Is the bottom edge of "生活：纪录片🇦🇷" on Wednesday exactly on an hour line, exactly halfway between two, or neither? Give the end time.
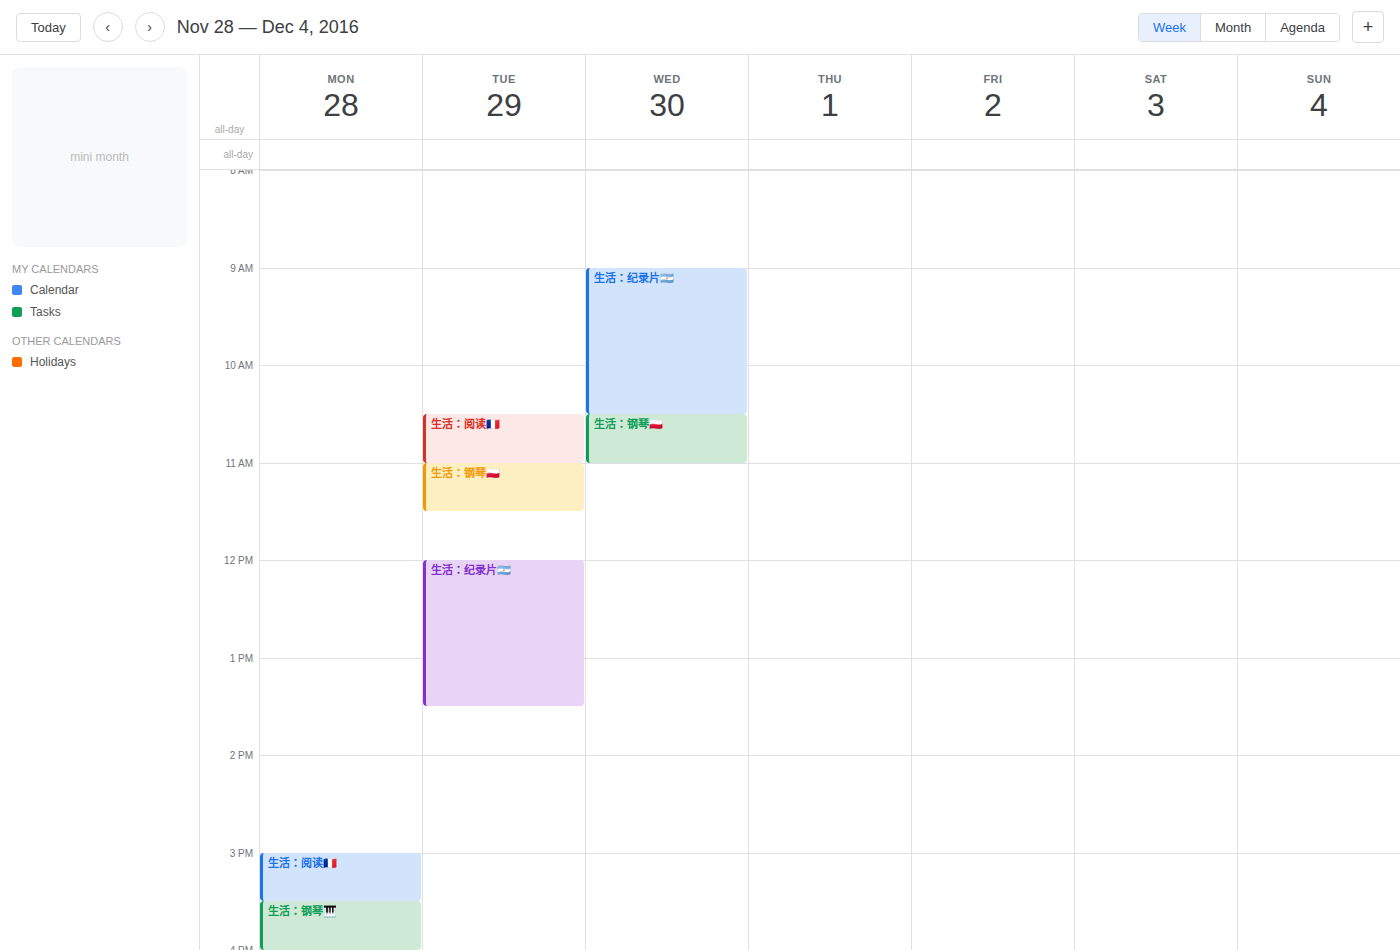
10:30 AM -- halfway between the 10 AM and 11 AM lines.